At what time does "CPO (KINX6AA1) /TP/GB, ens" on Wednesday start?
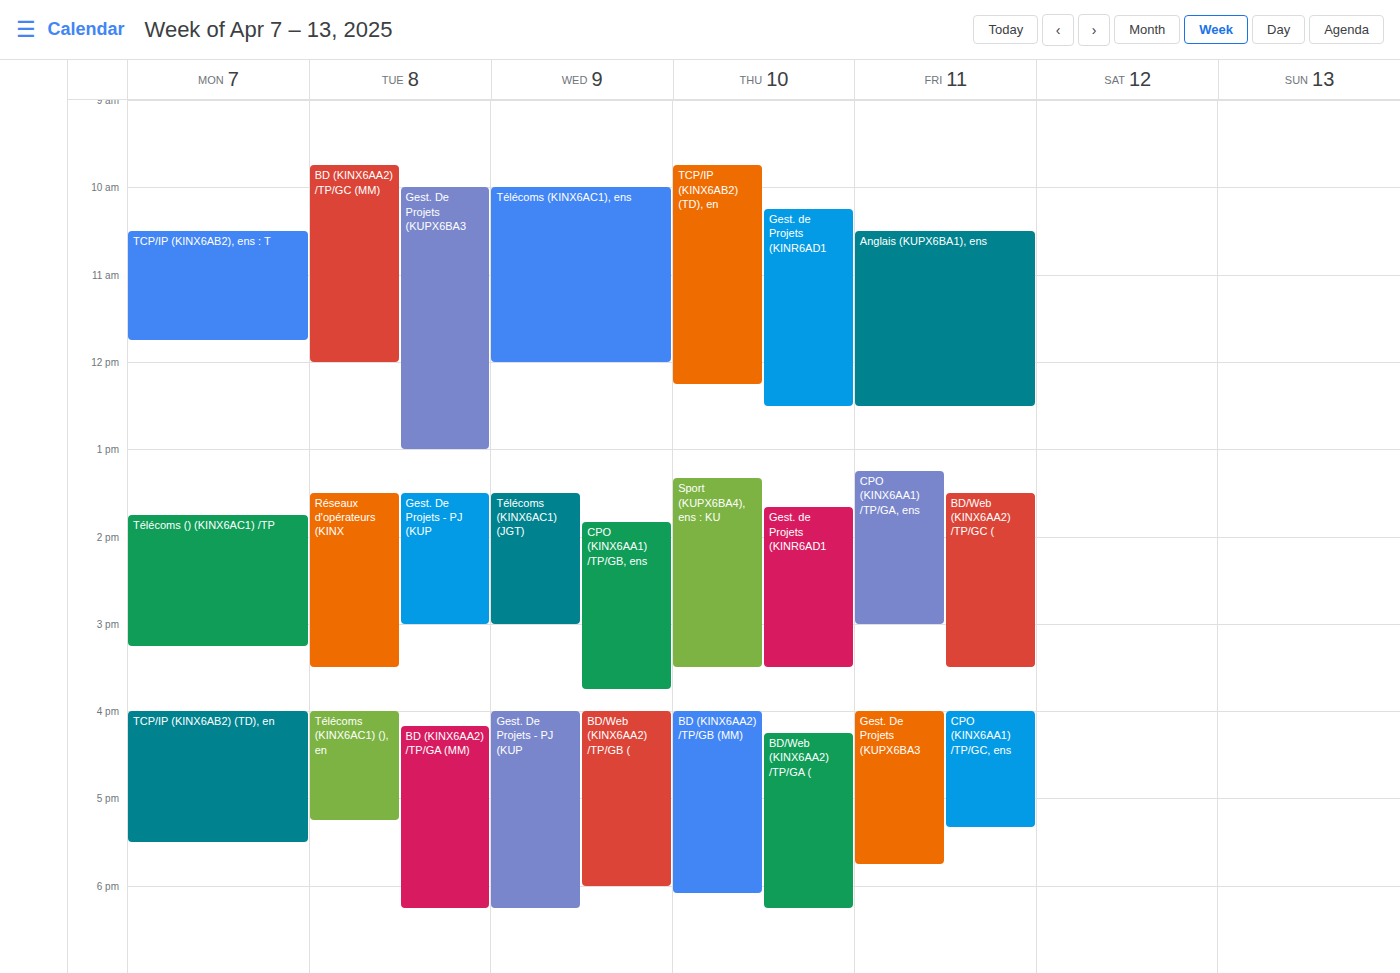
13:50